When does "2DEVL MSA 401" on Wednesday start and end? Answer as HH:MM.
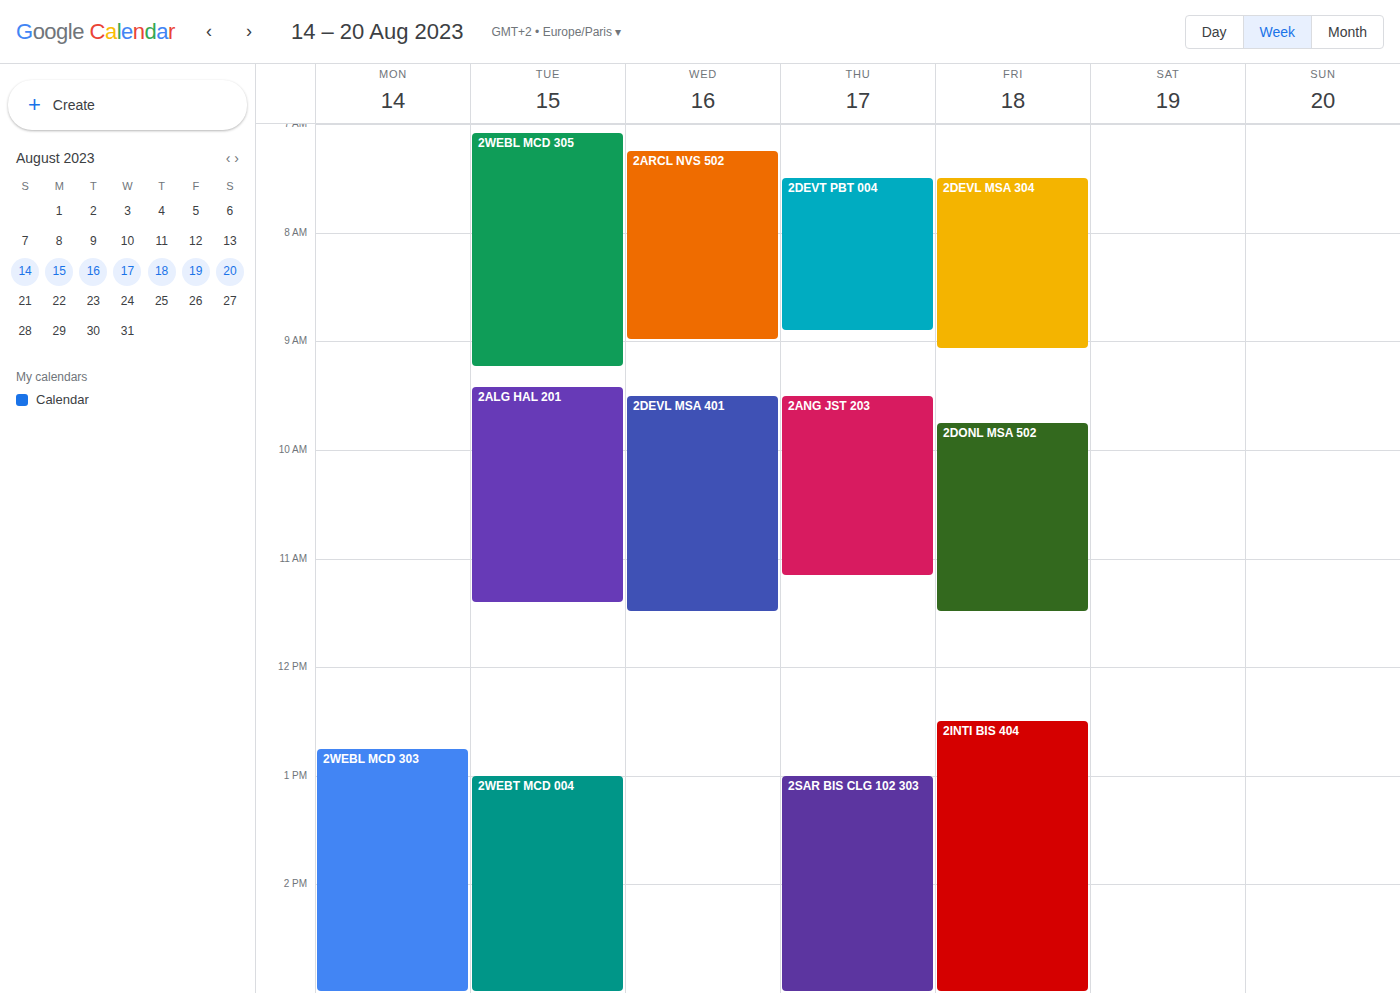
09:30 to 11:30